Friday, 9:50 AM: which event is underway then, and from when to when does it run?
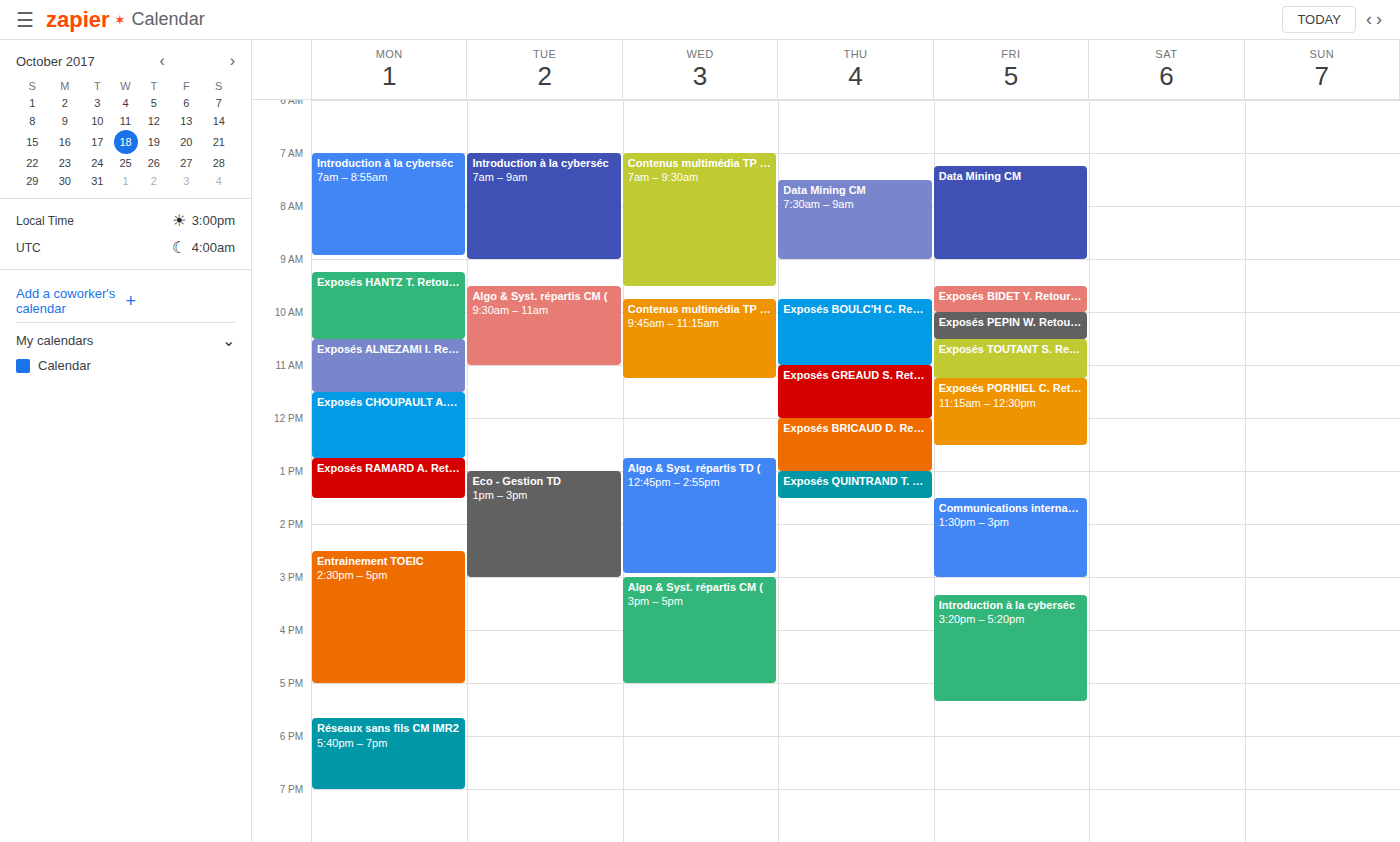
"Exposés BIDET Y. Retour en", 9:30 AM to 10:00 AM